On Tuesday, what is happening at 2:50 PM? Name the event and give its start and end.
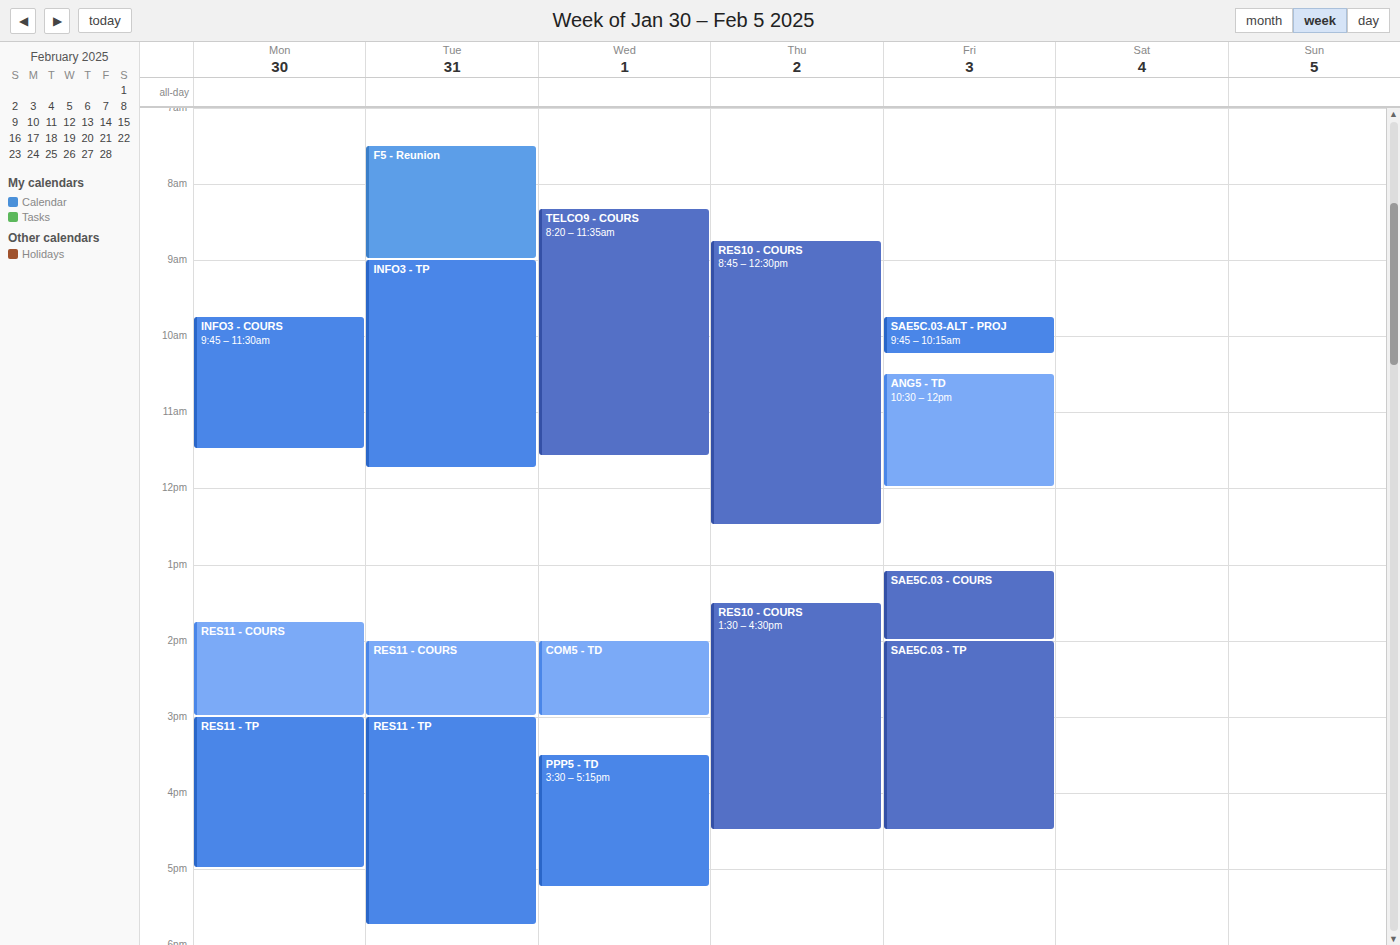
"RES11 - COURS", 2:00 PM to 3:00 PM